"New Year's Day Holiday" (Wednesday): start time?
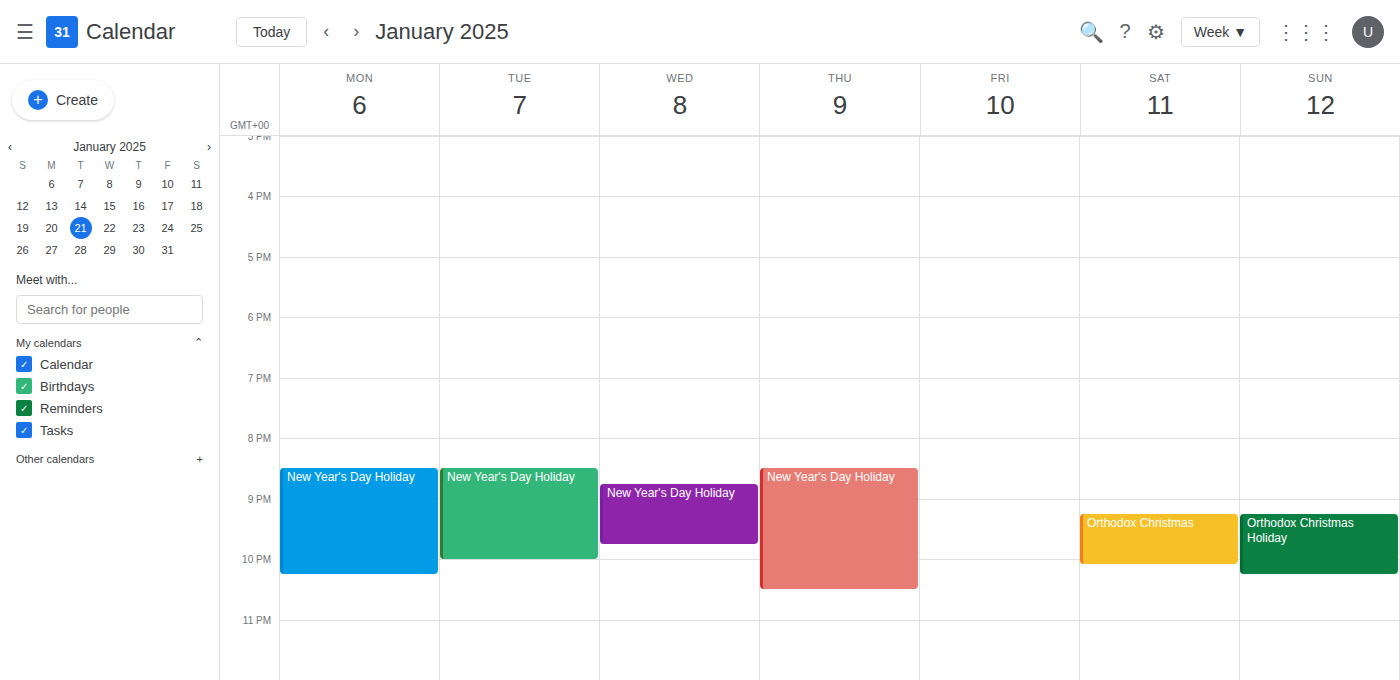
8:45 PM